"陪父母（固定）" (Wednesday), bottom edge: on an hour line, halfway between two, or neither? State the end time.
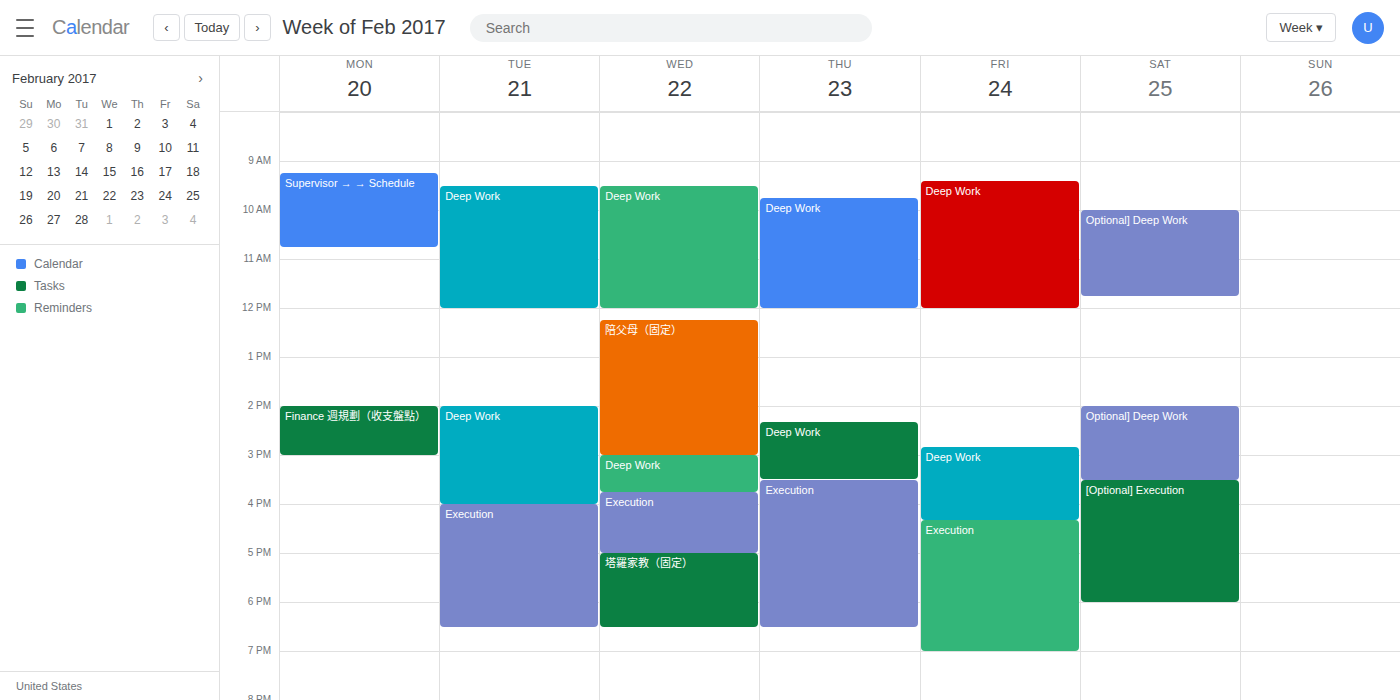
3:00 PM -- exactly on the 3 PM line.